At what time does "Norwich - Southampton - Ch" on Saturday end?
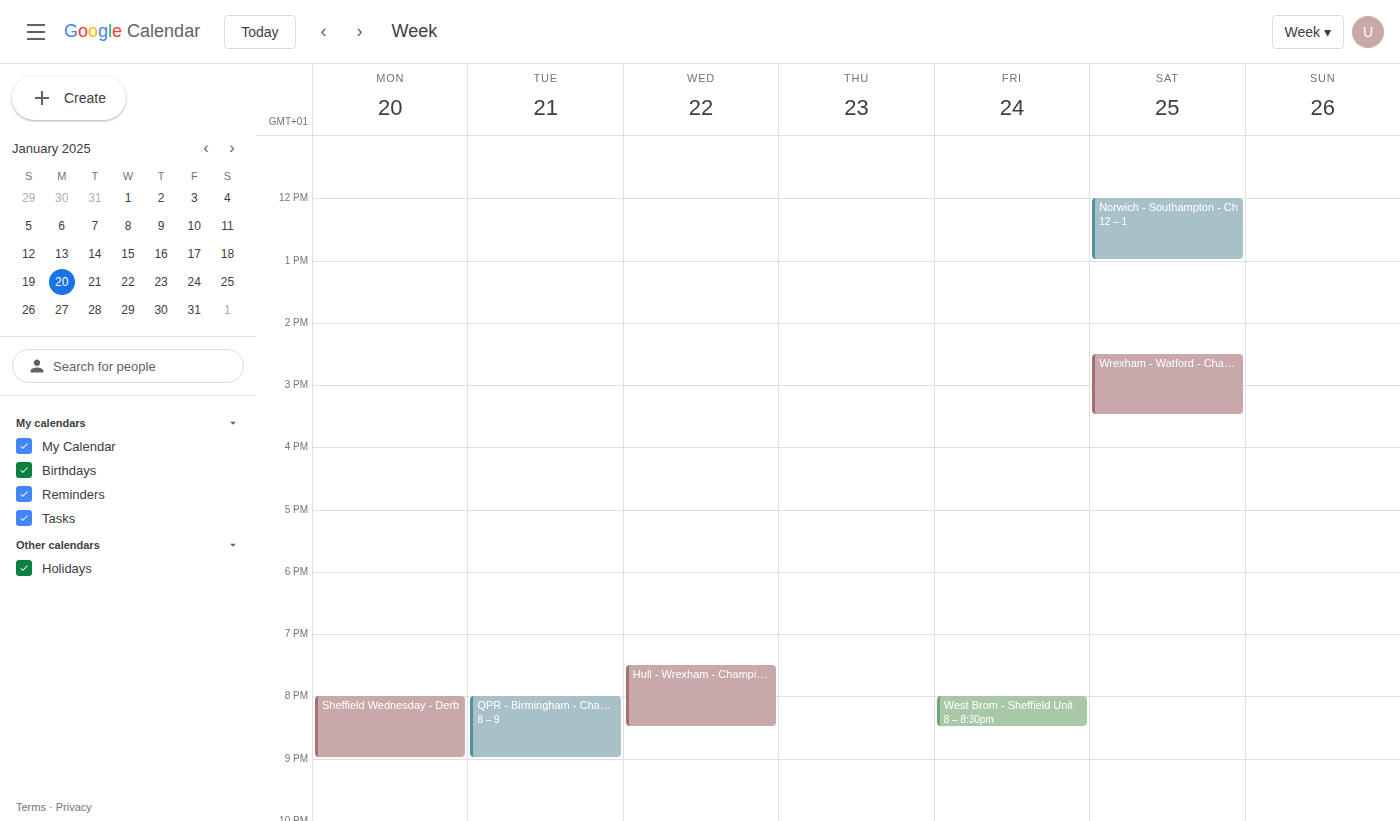
1:00 PM